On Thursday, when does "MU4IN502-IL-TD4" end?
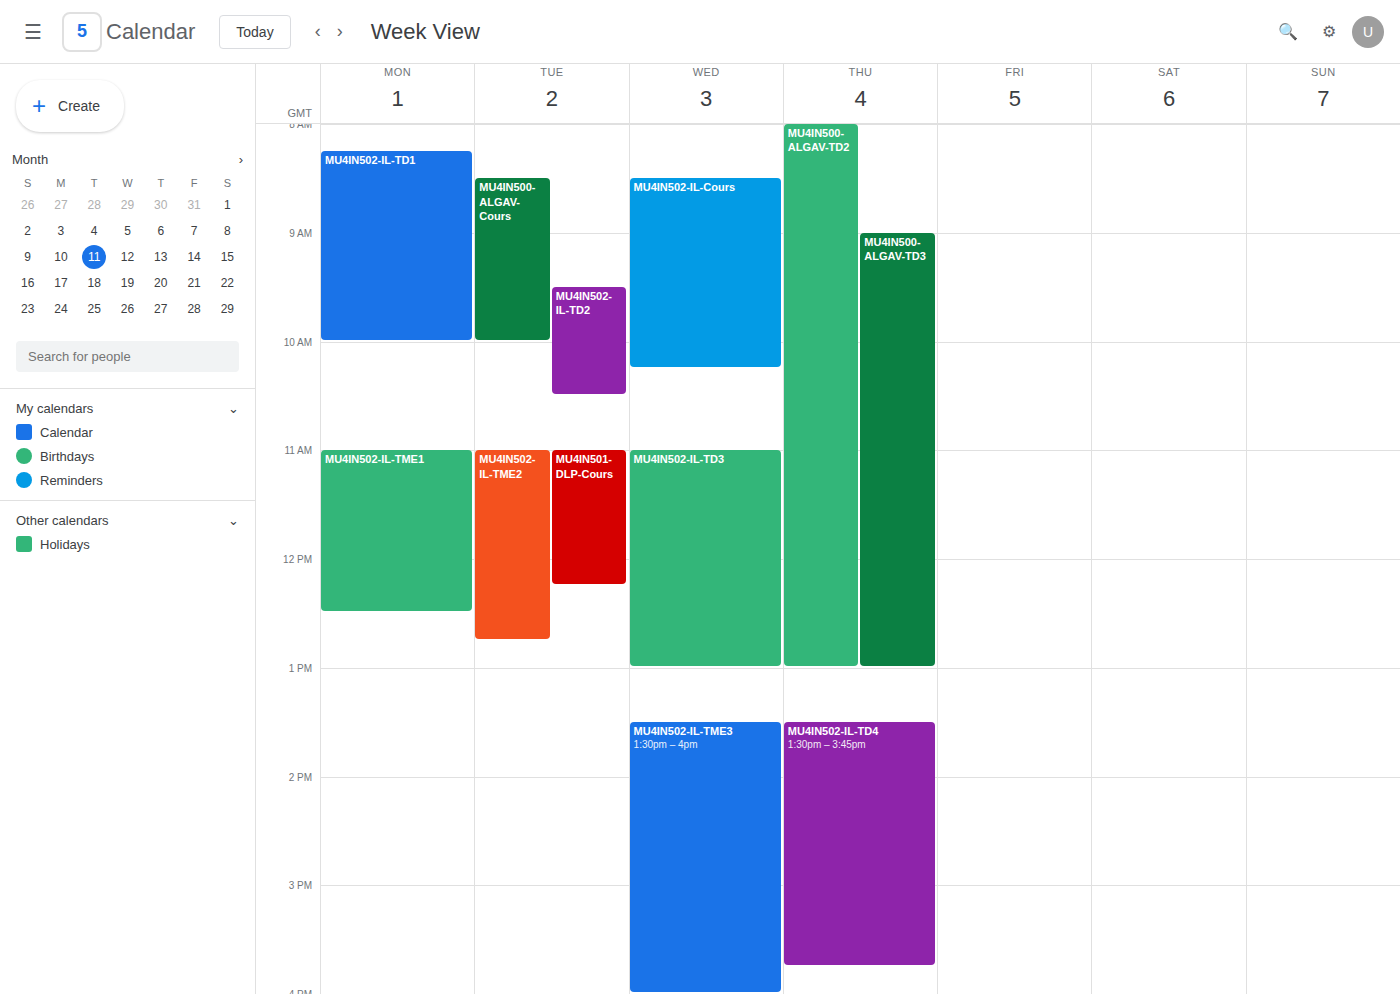
3:45 PM